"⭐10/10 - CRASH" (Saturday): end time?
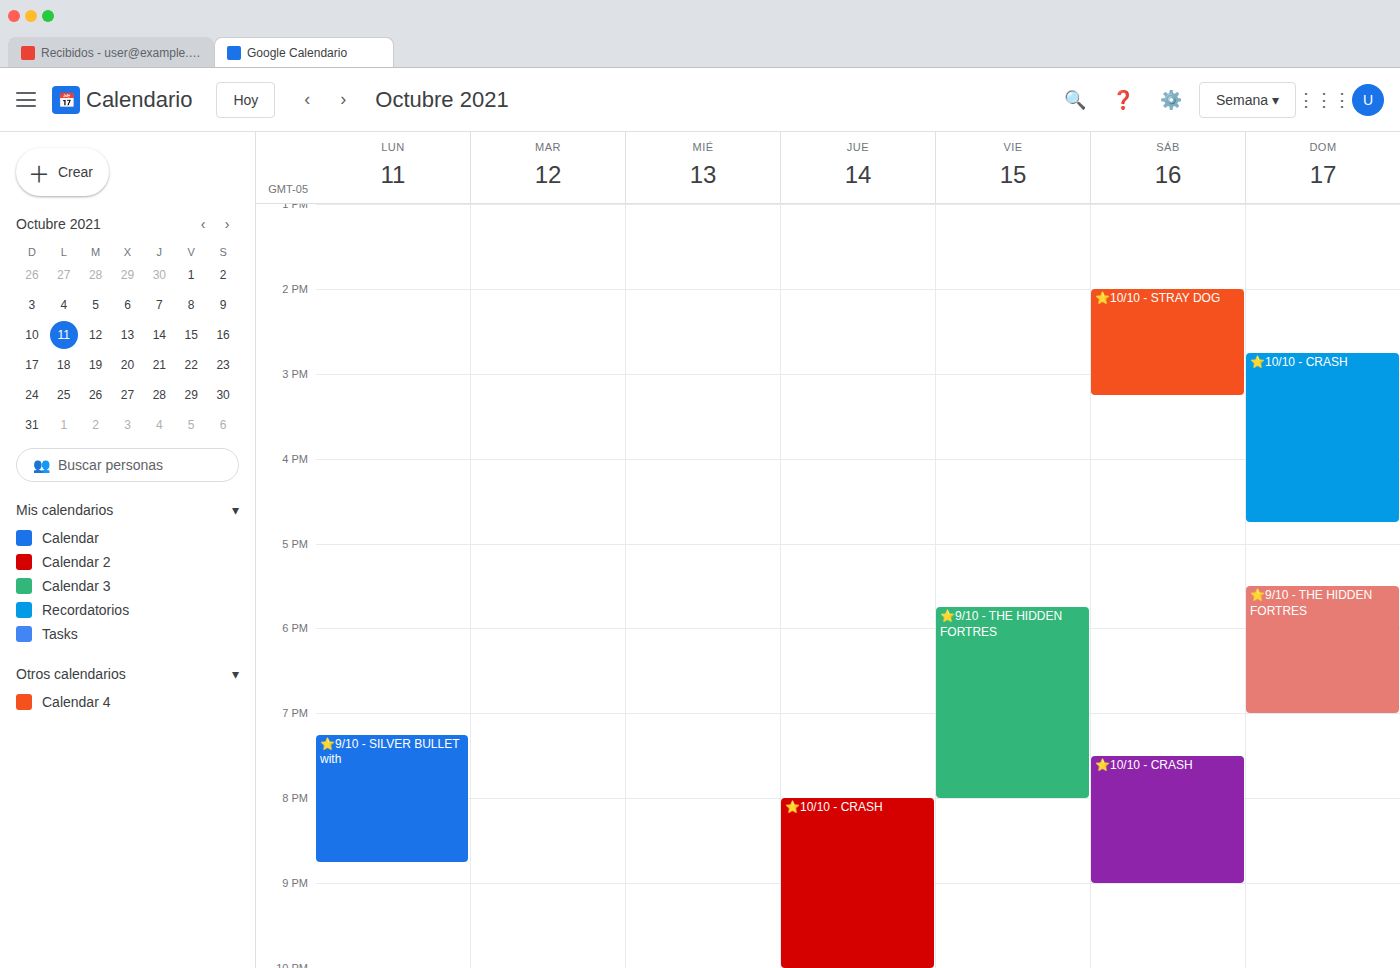
21:00